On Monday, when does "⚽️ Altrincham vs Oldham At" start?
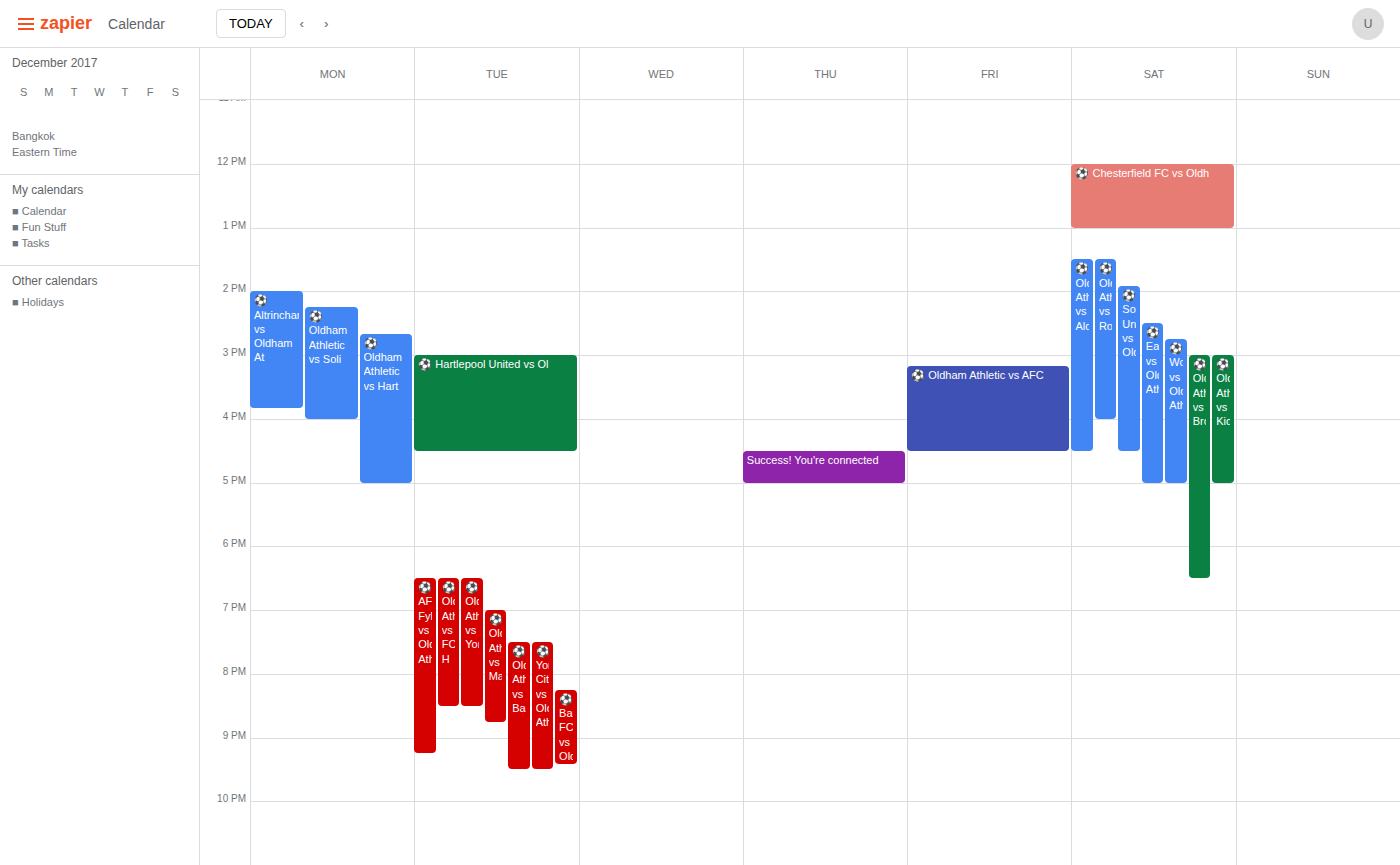
2:00 PM